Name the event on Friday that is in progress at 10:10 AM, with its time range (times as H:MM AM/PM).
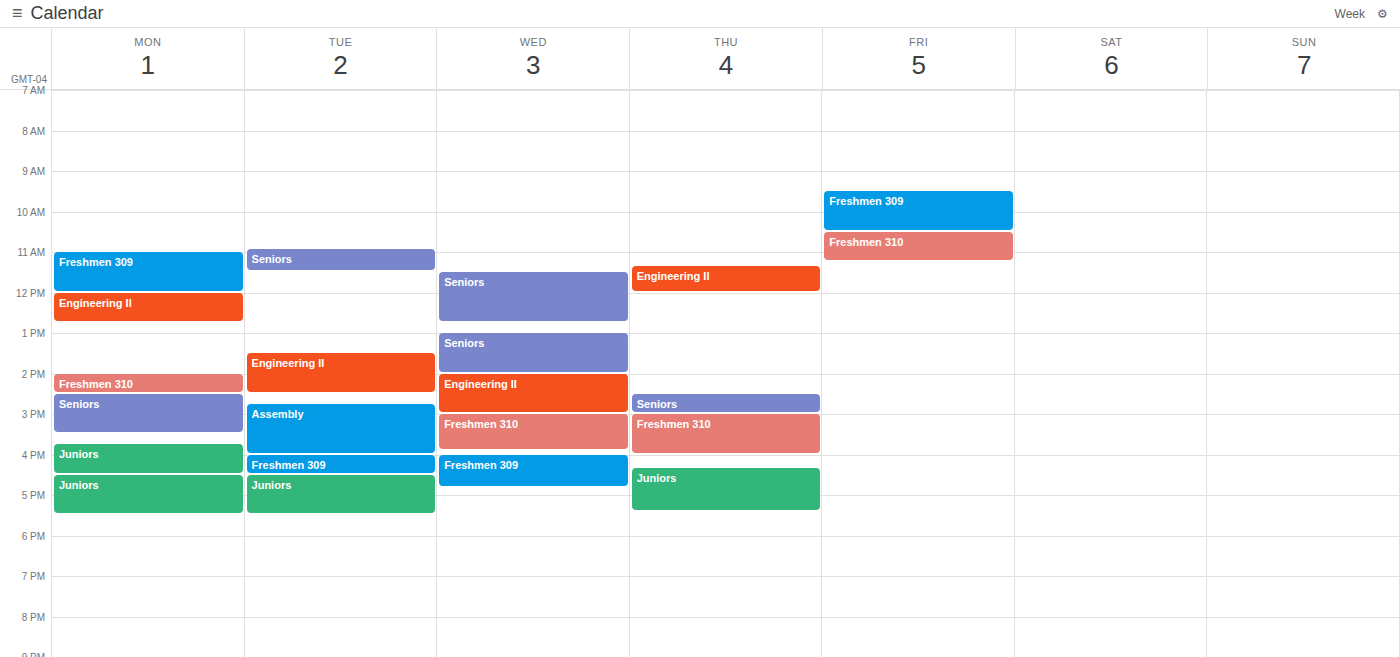
"Freshmen 309", 9:30 AM to 10:30 AM